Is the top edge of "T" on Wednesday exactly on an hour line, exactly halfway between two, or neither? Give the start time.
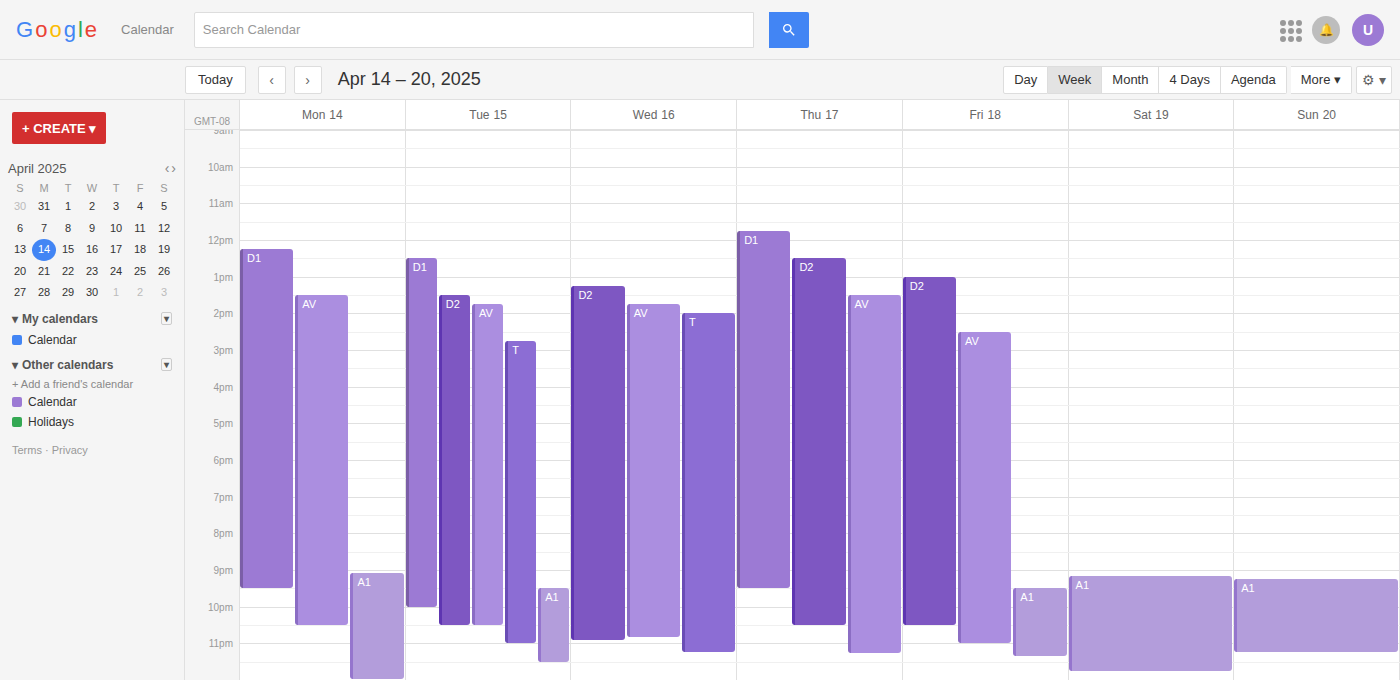
14:00 -- exactly on the 14:00 line.